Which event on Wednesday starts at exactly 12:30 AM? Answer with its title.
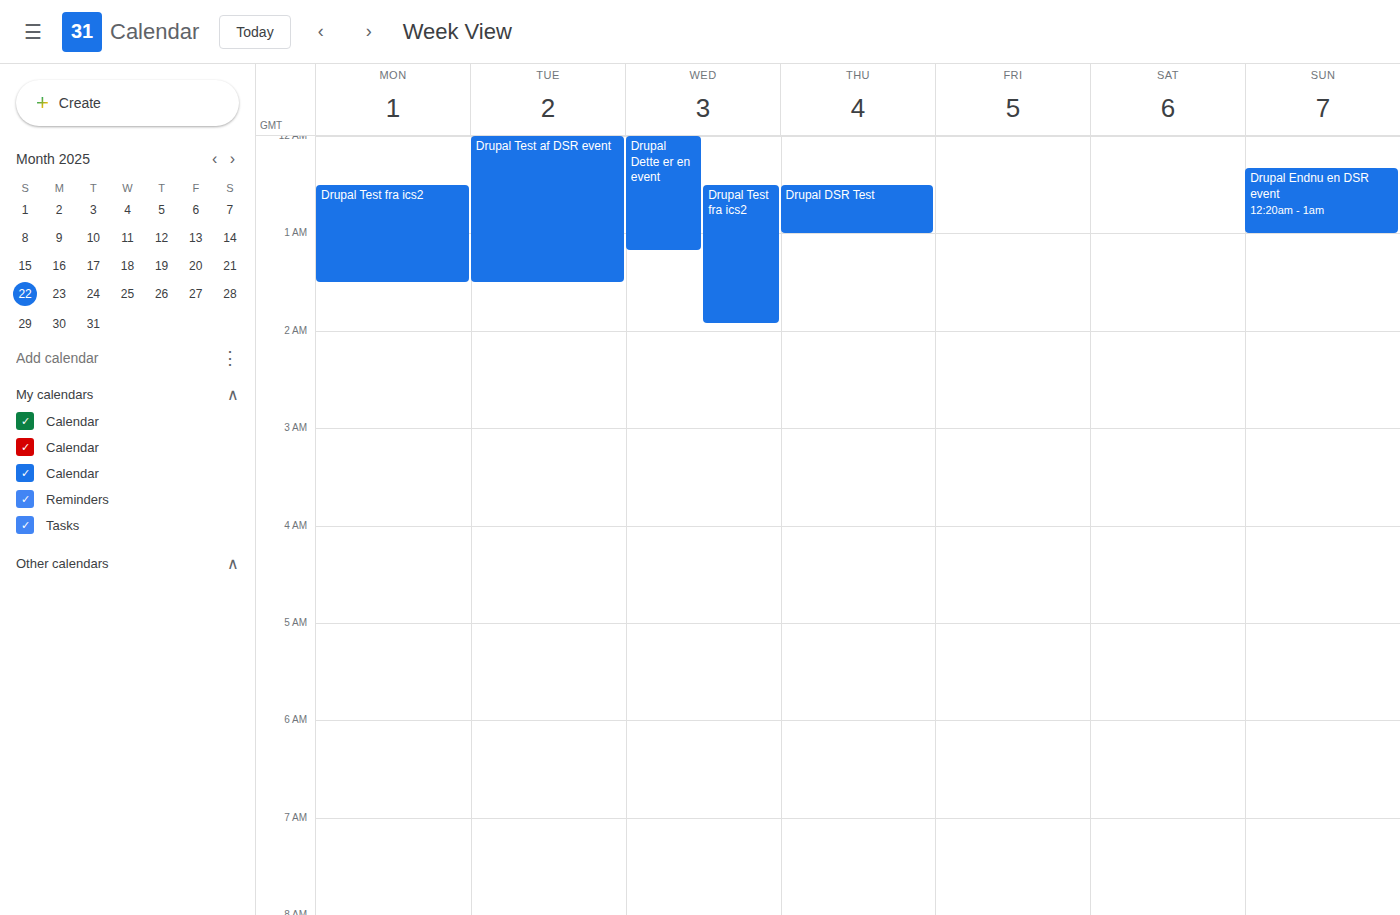
"Drupal Test fra ics2"